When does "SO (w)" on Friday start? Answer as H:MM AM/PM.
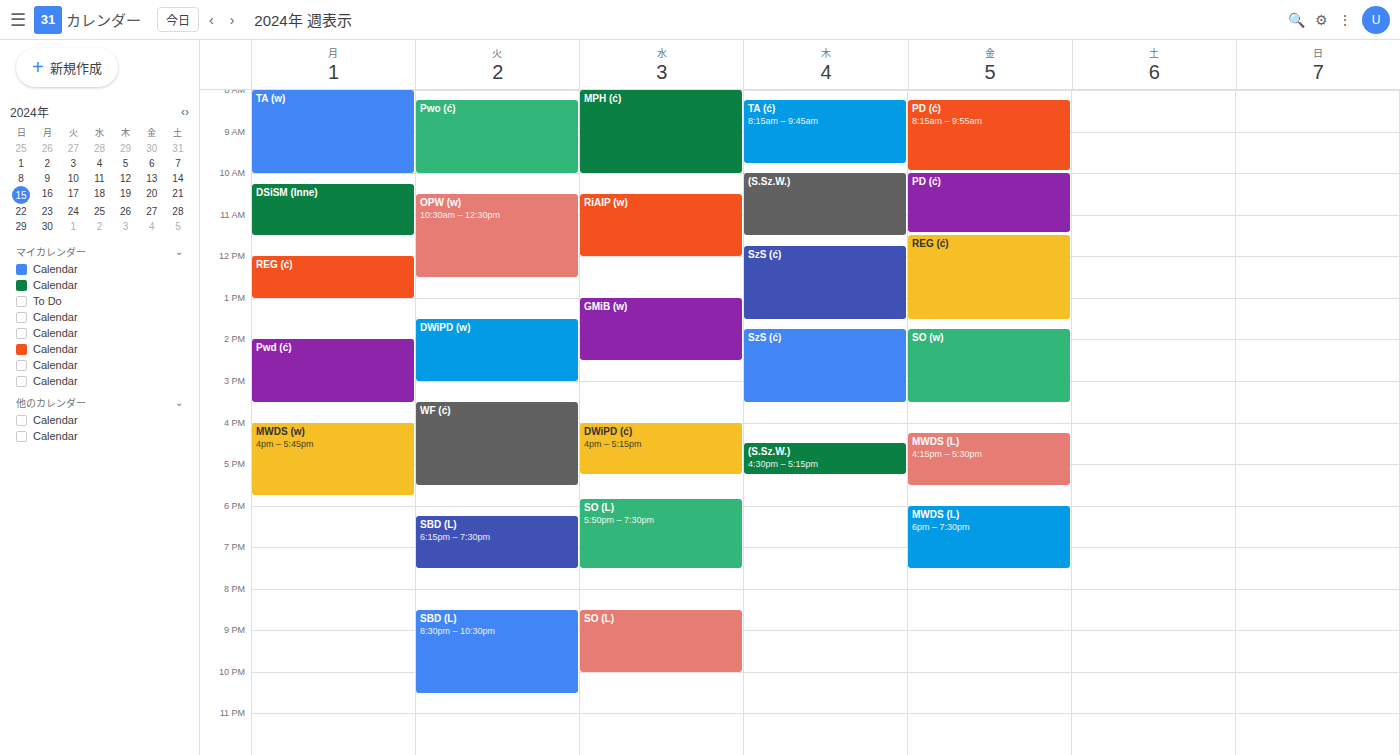
1:45 PM